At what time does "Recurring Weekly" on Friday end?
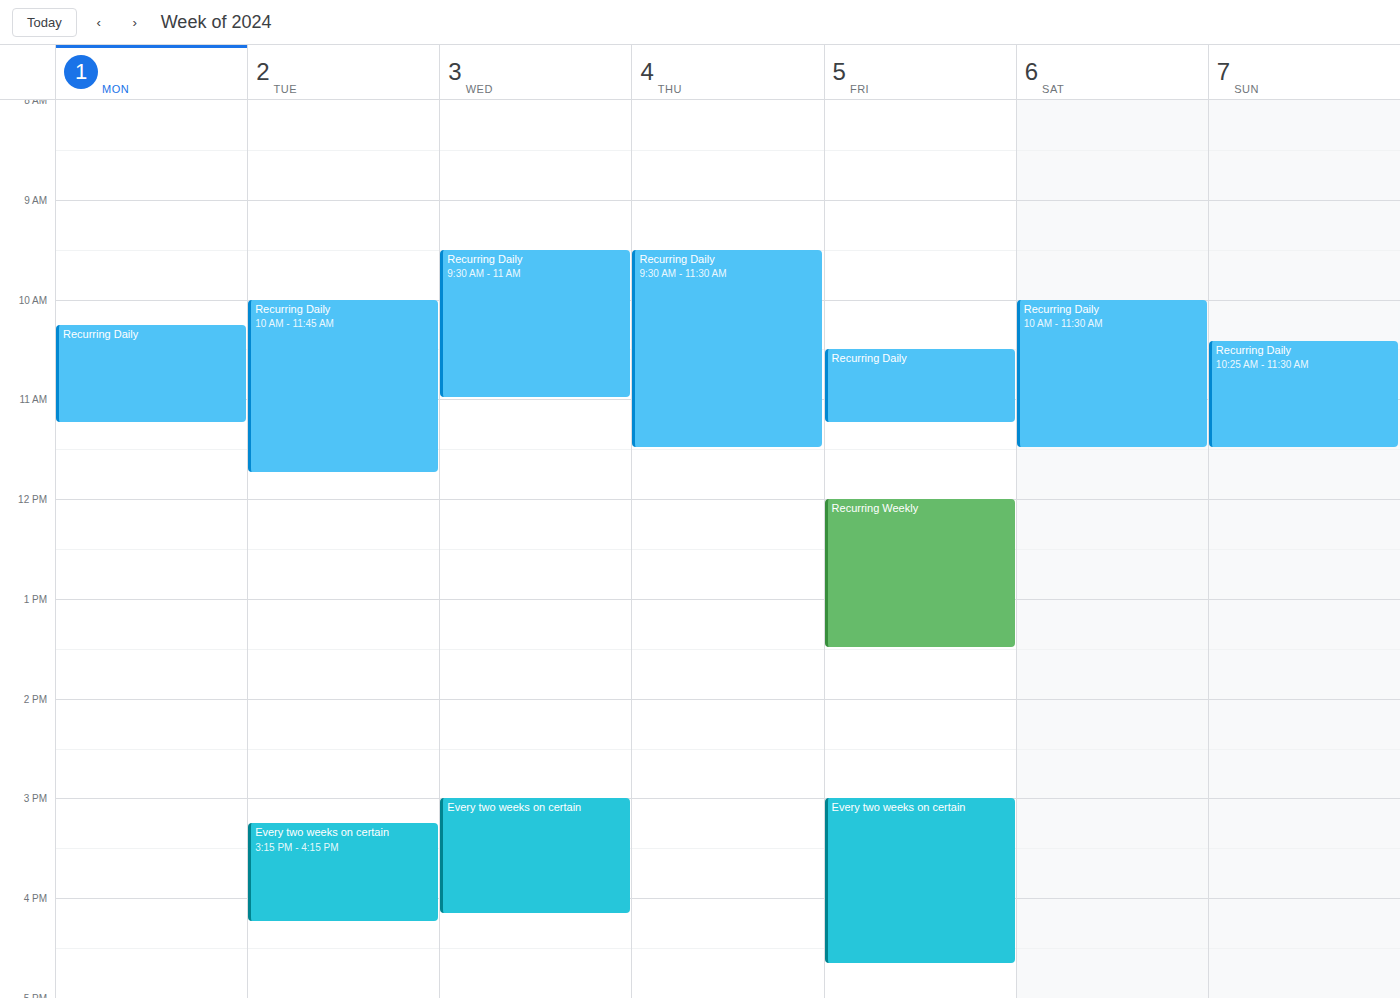
1:30 PM